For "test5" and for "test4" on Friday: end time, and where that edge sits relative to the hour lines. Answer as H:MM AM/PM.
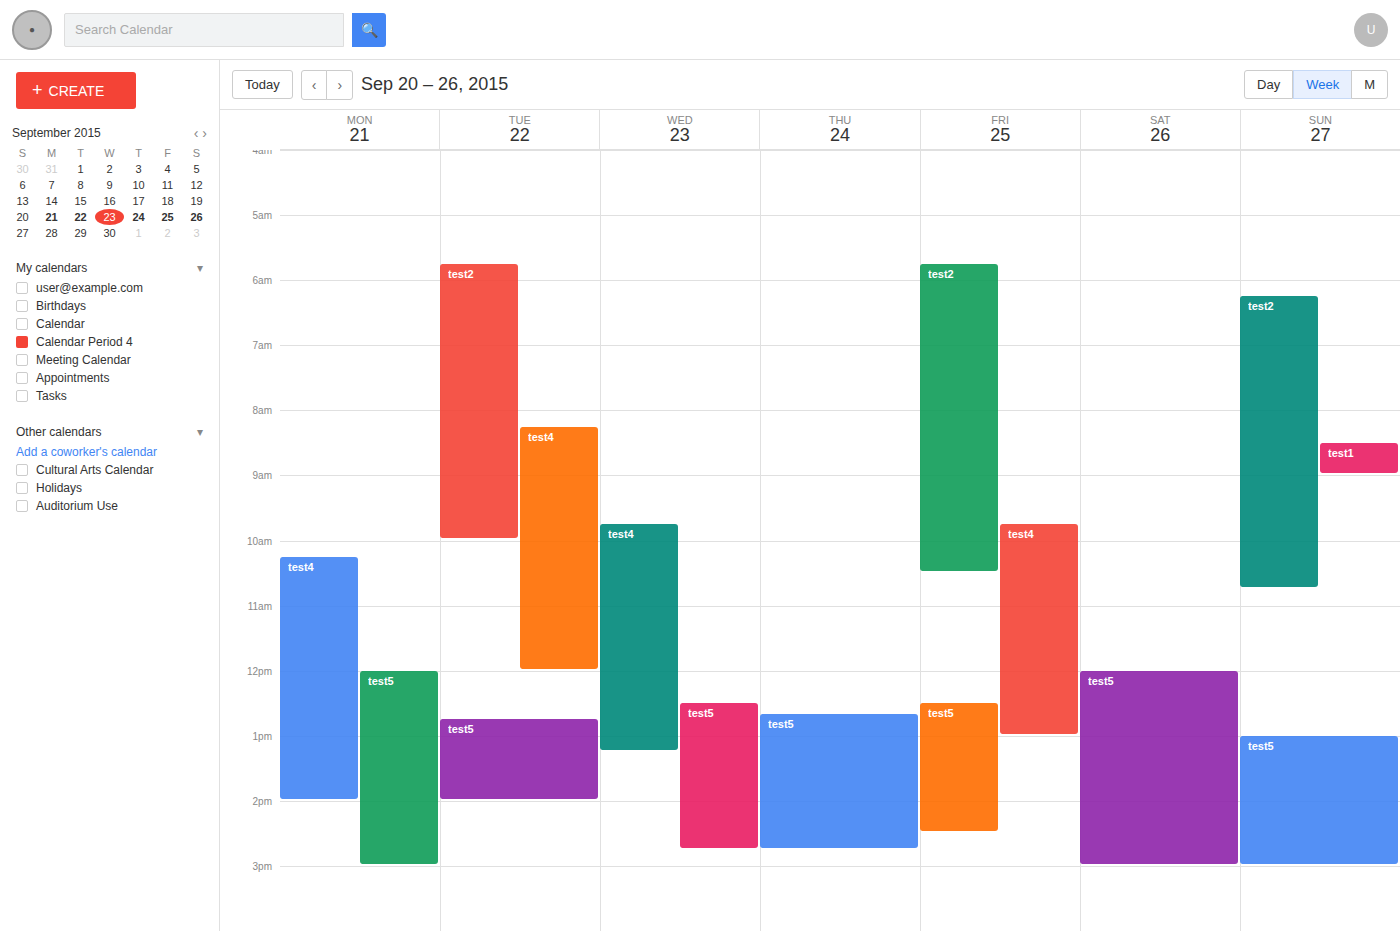
"test5": 2:30 PM, halfway between the 2 PM and 3 PM lines. "test4": 1:00 PM, exactly on the 1 PM line.